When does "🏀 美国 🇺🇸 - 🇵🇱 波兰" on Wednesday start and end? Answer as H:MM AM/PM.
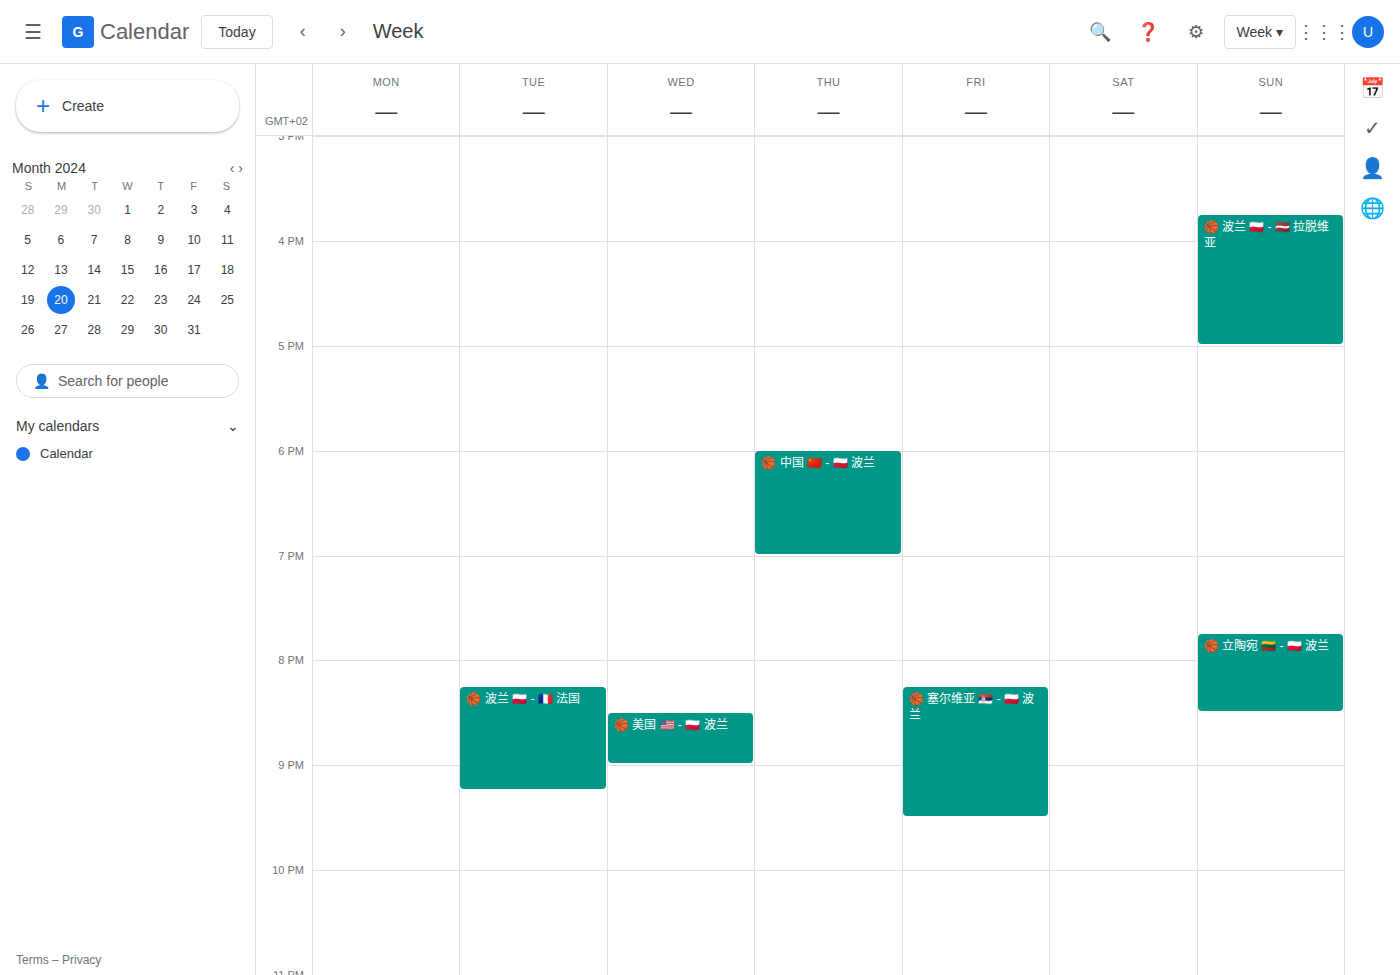
8:30 PM to 9:00 PM